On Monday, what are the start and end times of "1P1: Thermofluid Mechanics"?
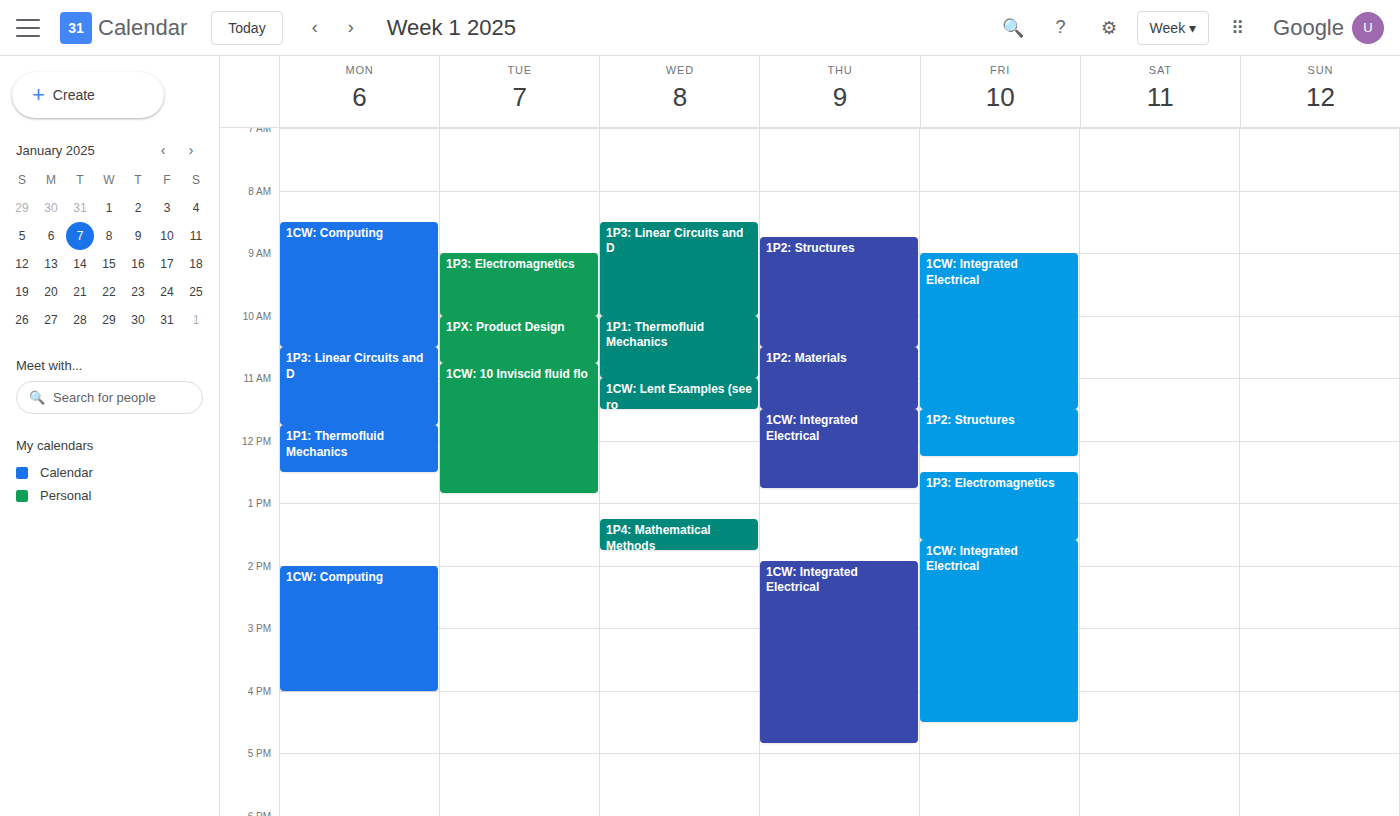
11:45 AM to 12:30 PM